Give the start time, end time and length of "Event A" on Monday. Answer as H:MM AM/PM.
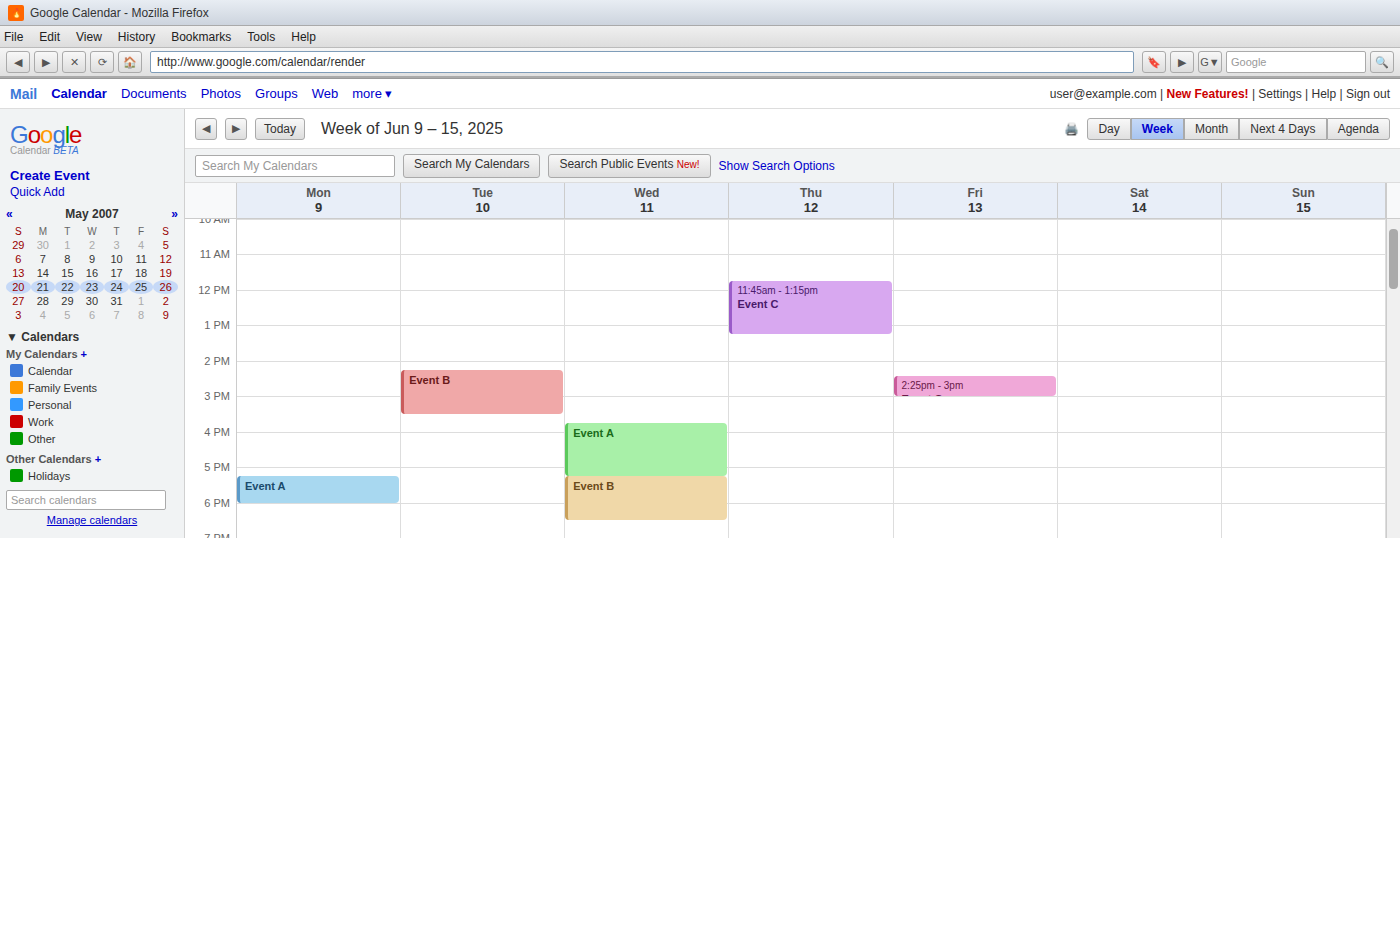
5:15 PM to 6:00 PM, 45 minutes